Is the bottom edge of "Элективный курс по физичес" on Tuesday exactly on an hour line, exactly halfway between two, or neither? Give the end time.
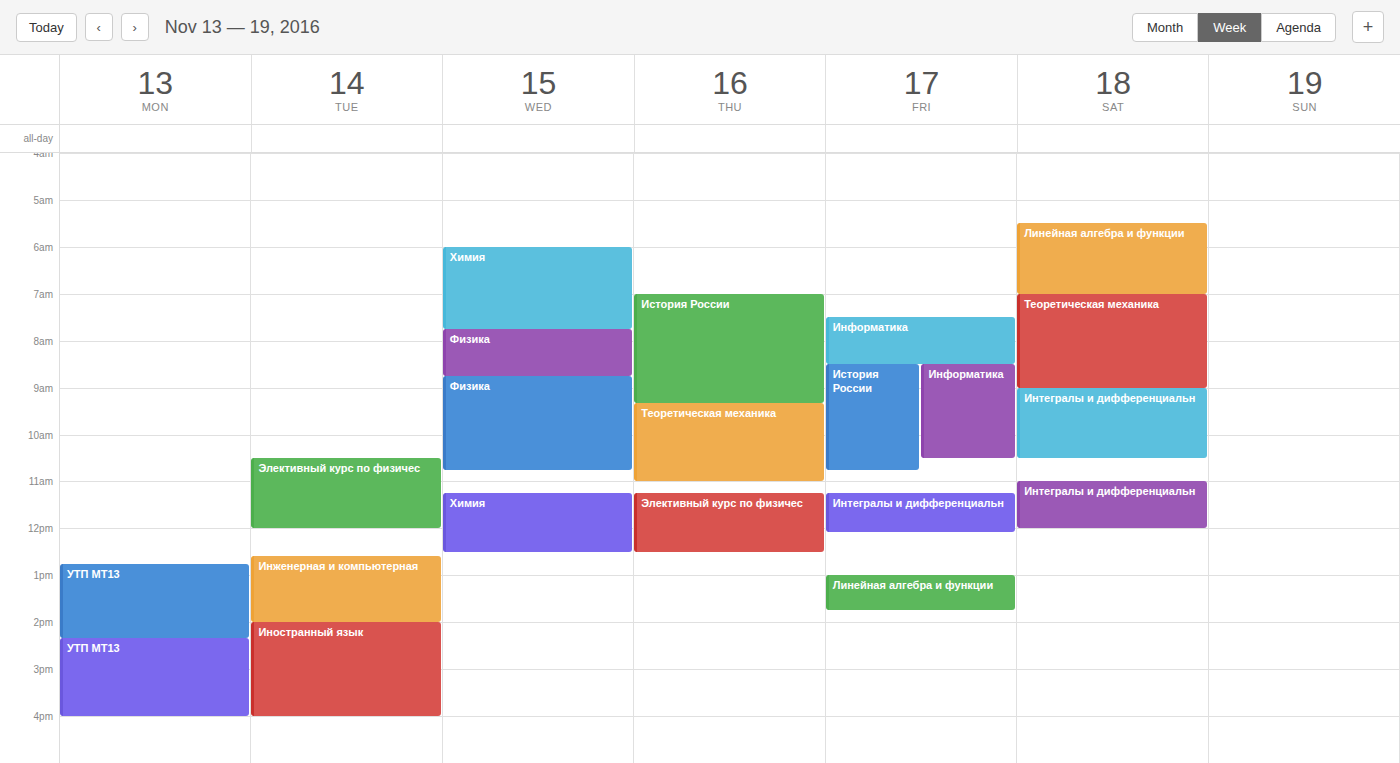
12:00 PM -- exactly on the 12 PM line.